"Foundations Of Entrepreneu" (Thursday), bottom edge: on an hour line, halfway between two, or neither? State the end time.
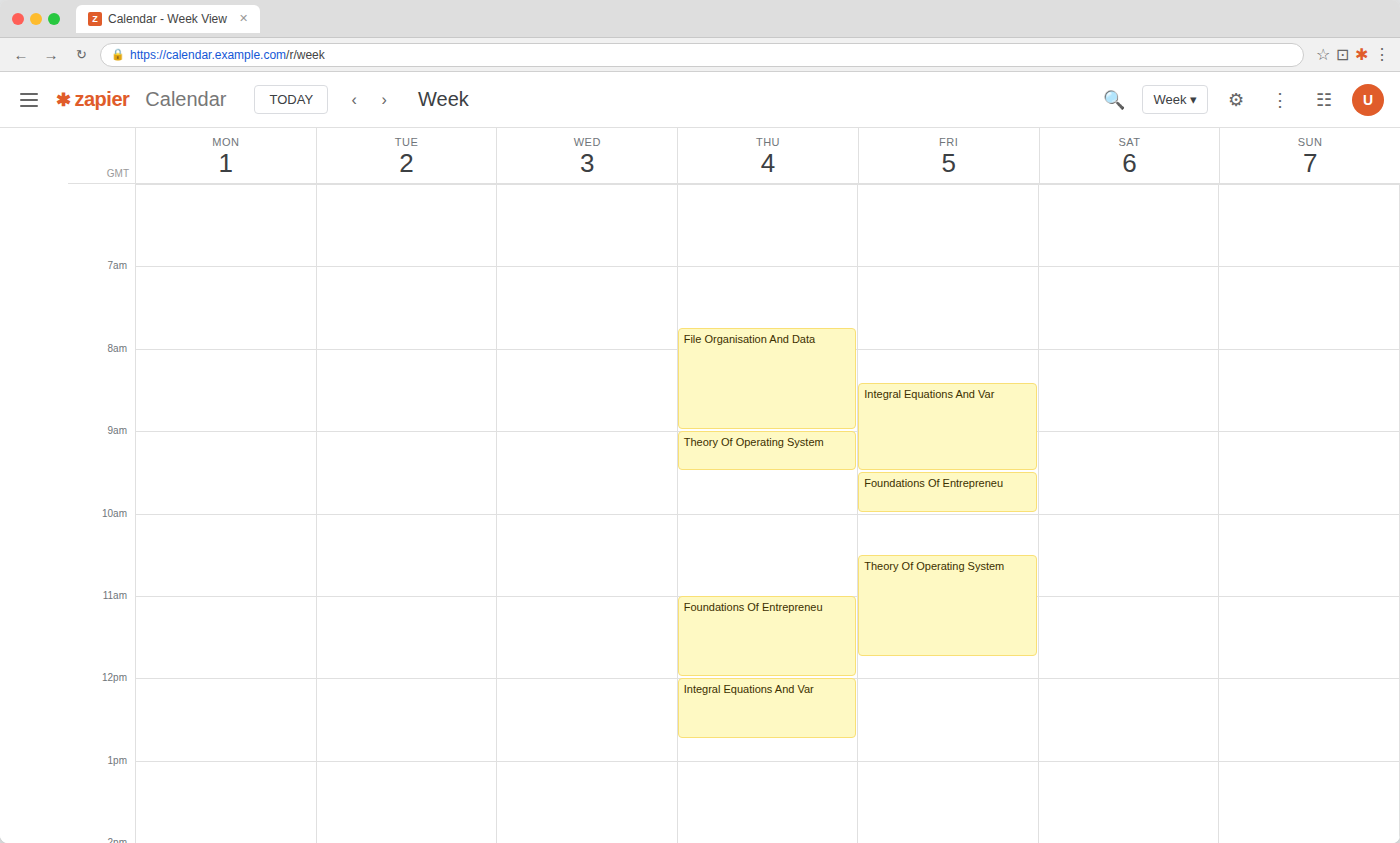
12:00 PM -- exactly on the 12 PM line.